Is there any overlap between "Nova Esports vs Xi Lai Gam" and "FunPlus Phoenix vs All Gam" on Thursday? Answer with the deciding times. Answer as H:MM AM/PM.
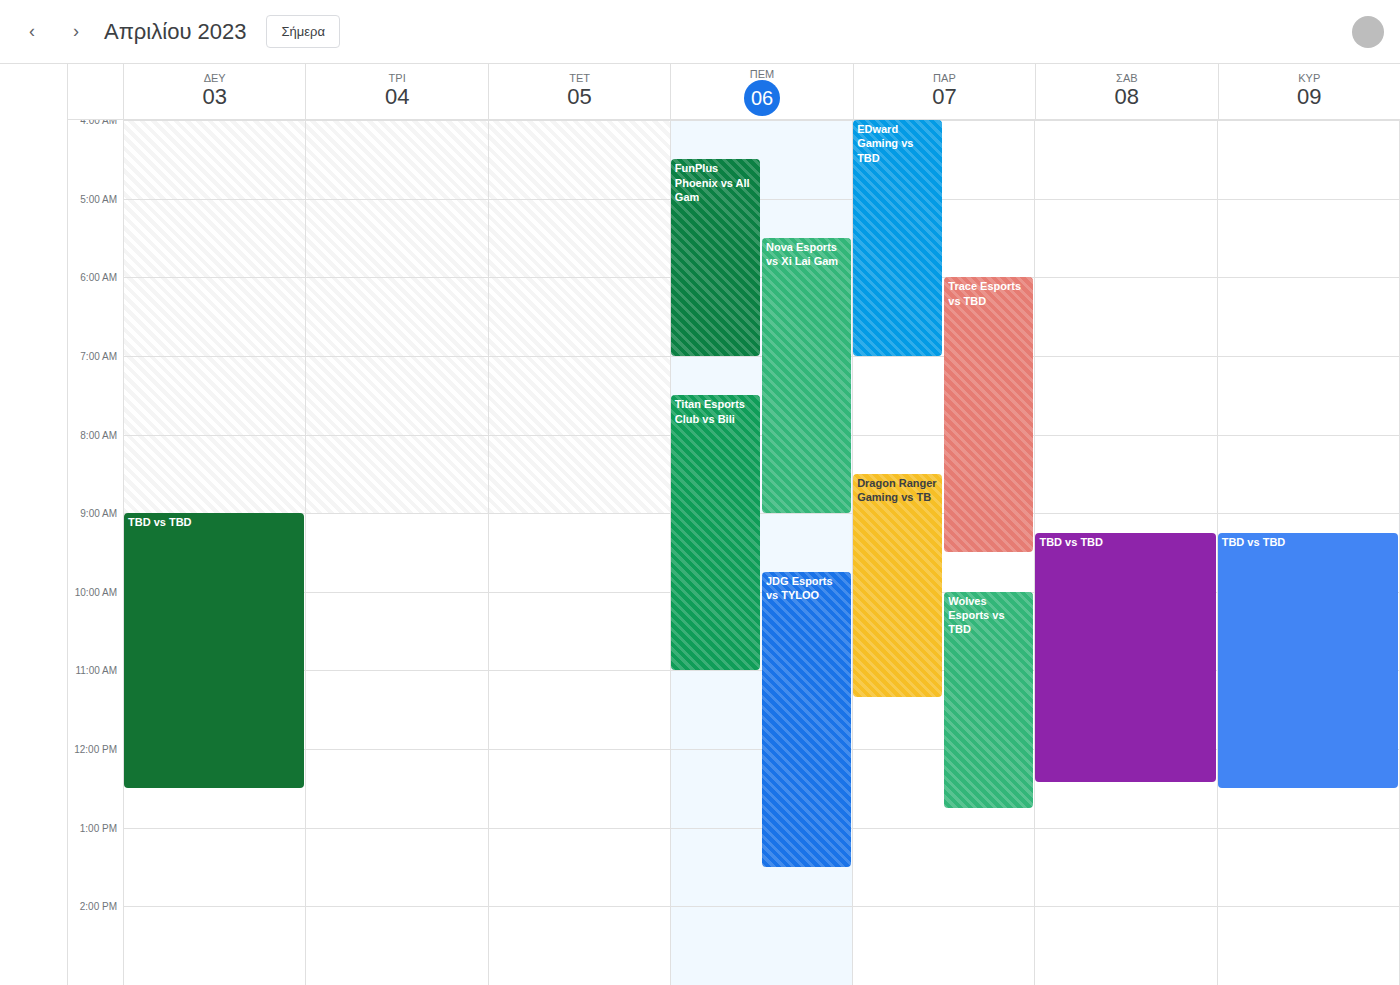
"Nova Esports vs Xi Lai Gam" starts at 5:30 AM, before "FunPlus Phoenix vs All Gam" ends at 7:00 AM -- they overlap.